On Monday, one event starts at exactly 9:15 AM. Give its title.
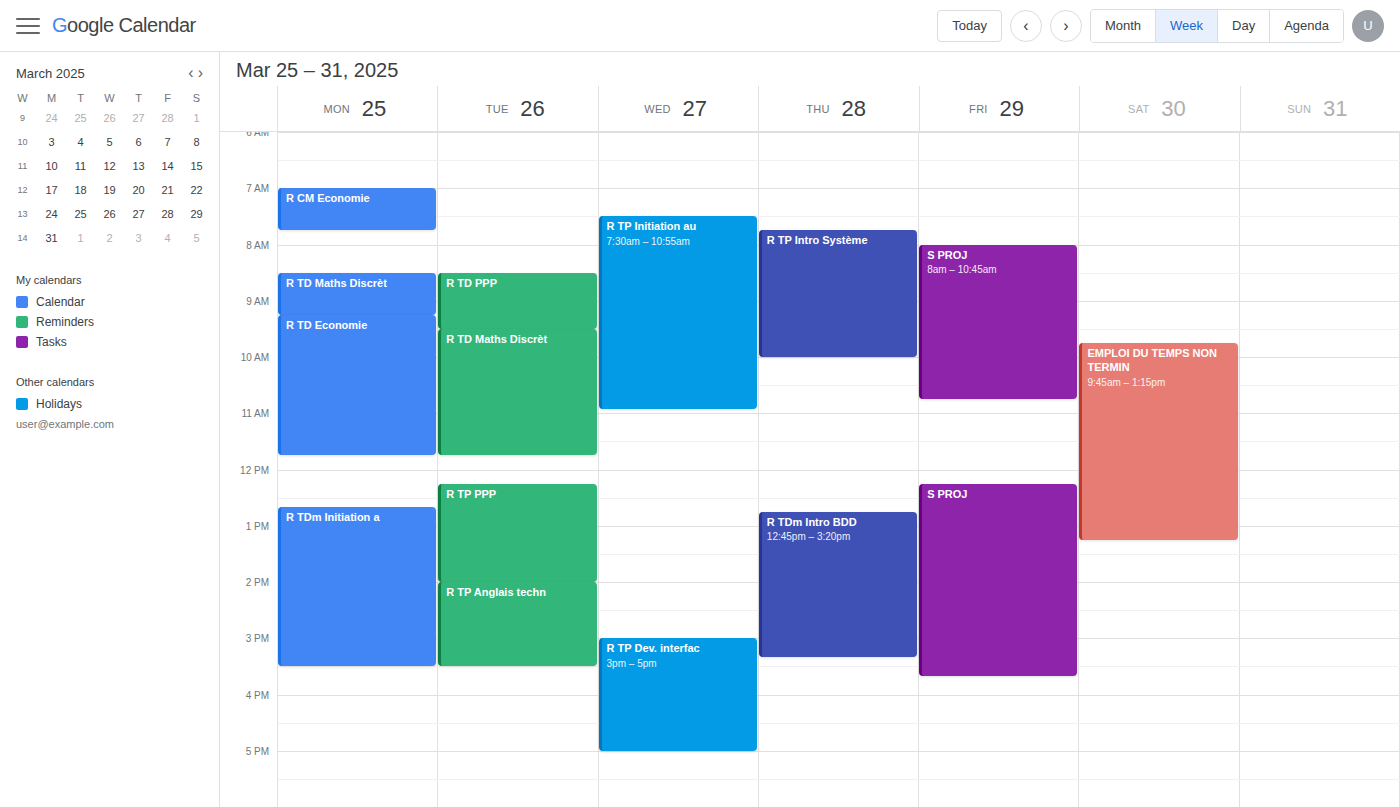
"R TD Economie"